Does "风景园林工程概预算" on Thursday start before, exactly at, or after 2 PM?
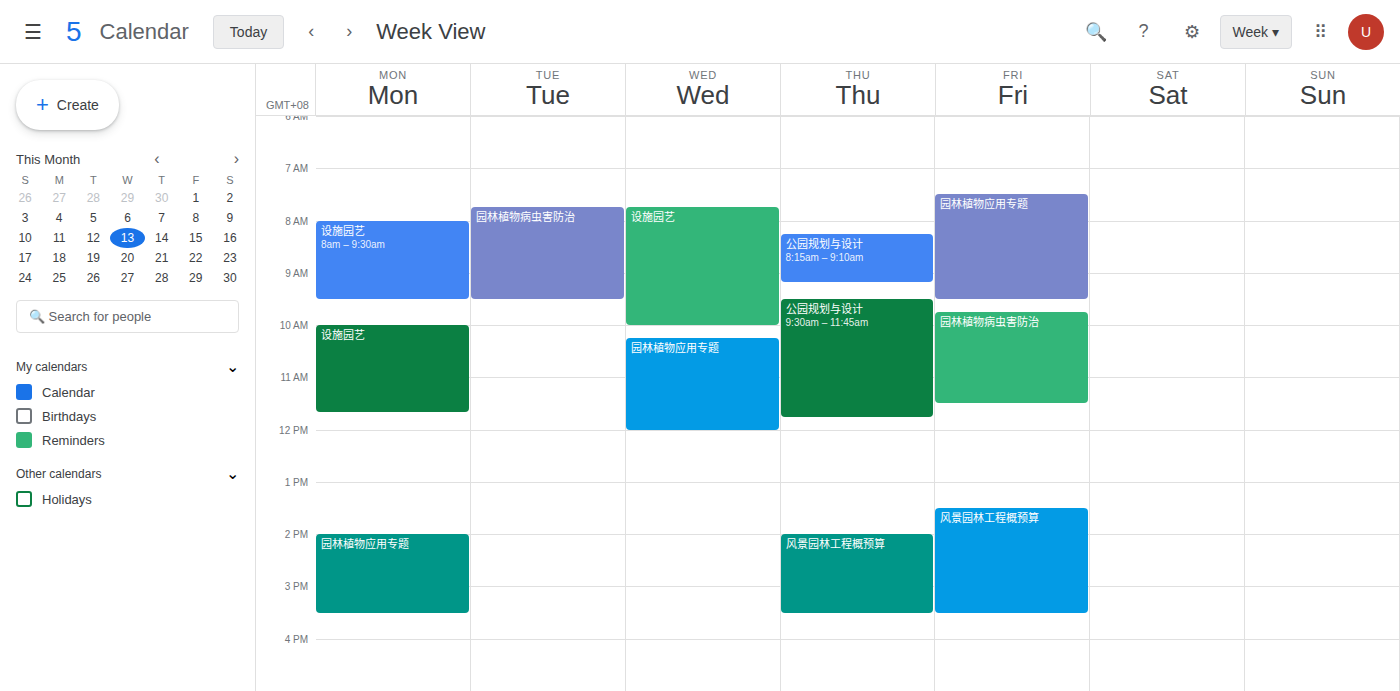
2:00 PM -- exactly at 2 PM, on the 2 PM line.